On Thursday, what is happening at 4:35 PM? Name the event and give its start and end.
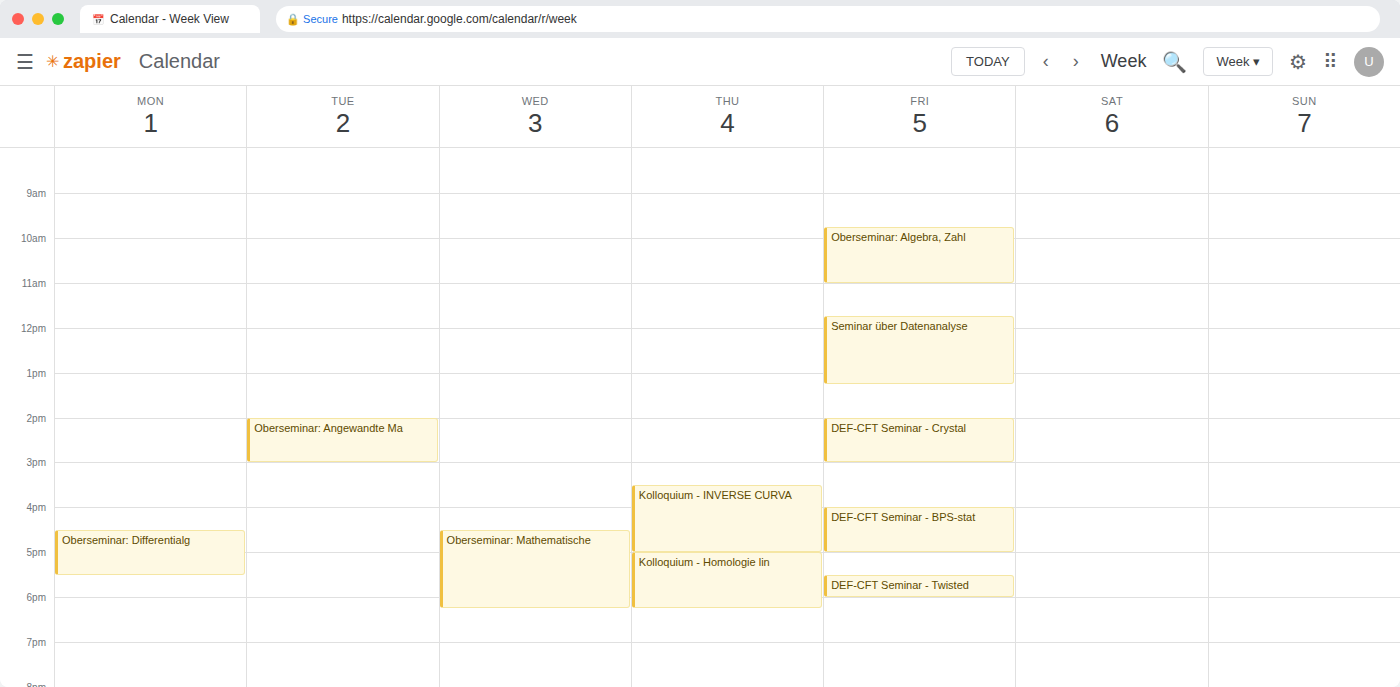
"Kolloquium - INVERSE CURVA", 3:30 PM to 5:00 PM